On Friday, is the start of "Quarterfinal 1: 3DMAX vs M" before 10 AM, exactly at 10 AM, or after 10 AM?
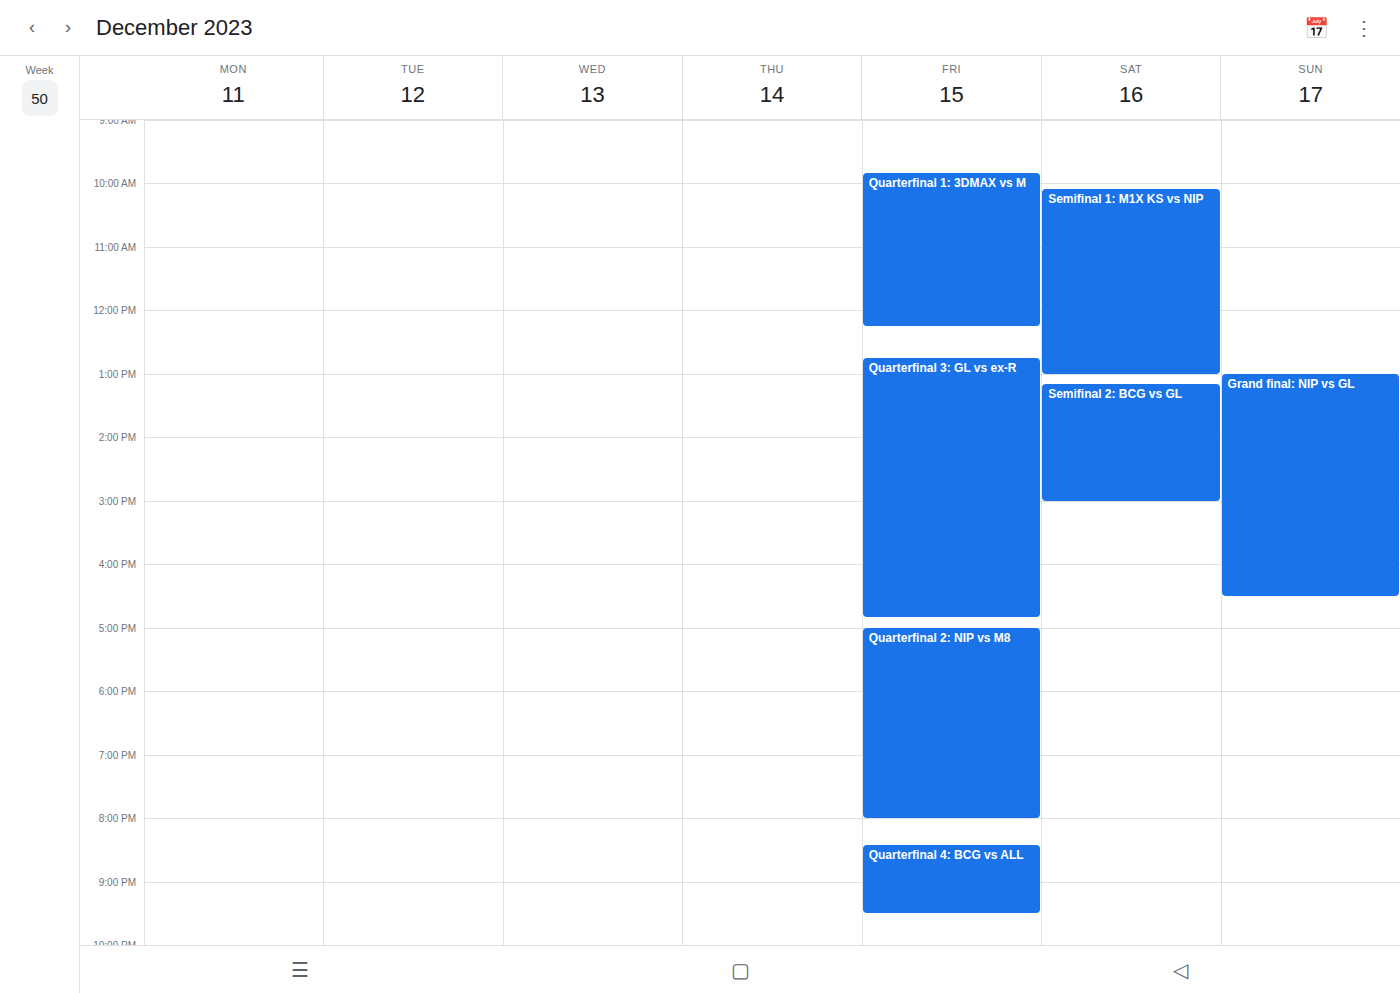
9:50 AM -- before 10 AM, 10 minutes above the 10 AM line.